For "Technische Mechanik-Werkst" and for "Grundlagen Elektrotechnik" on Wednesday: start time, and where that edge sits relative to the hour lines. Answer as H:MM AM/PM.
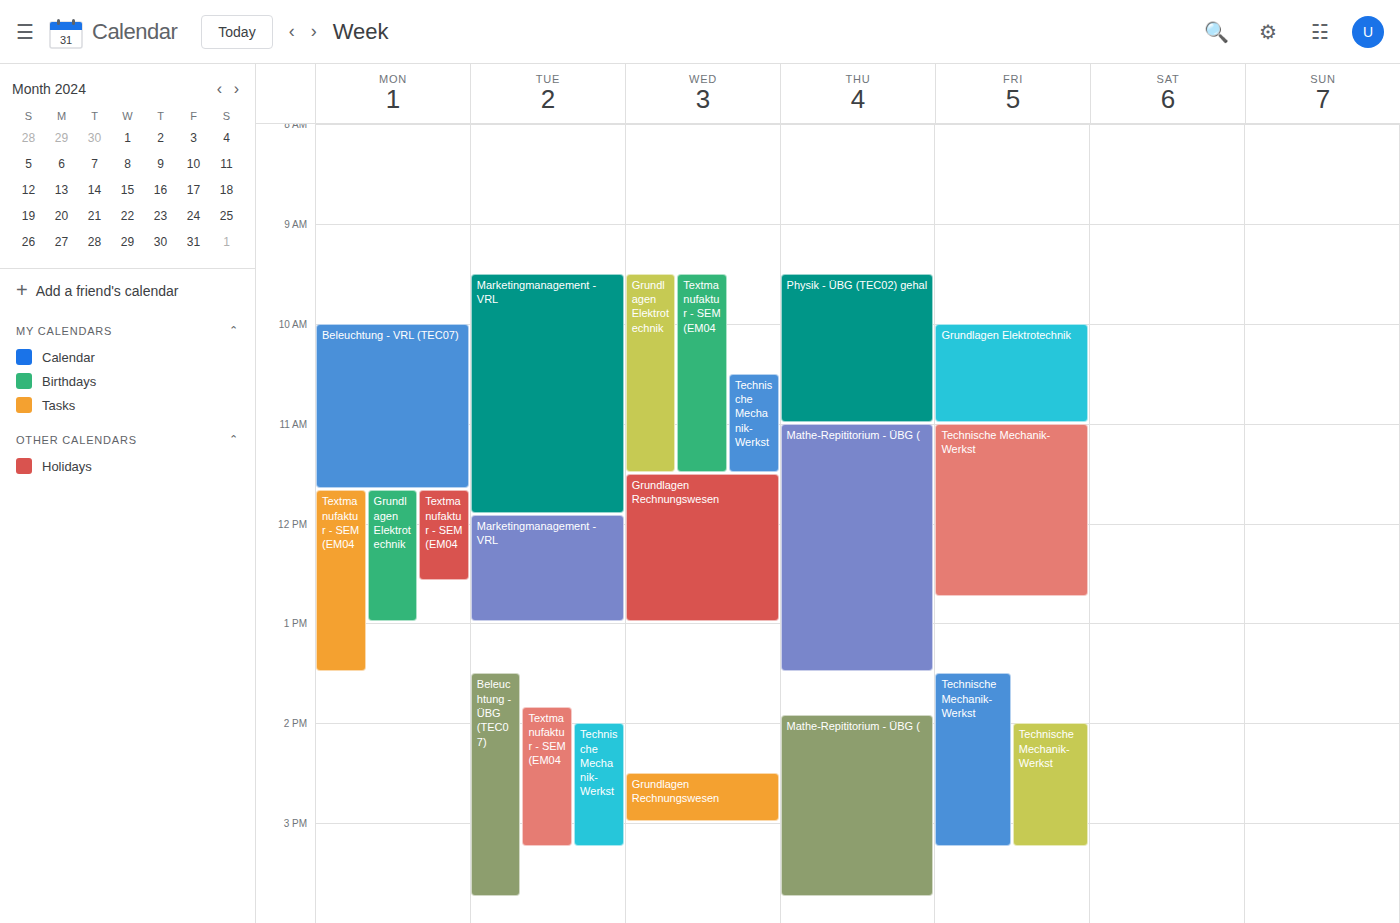
"Technische Mechanik-Werkst": 10:30 AM, halfway between the 10 AM and 11 AM lines. "Grundlagen Elektrotechnik": 9:30 AM, halfway between the 9 AM and 10 AM lines.